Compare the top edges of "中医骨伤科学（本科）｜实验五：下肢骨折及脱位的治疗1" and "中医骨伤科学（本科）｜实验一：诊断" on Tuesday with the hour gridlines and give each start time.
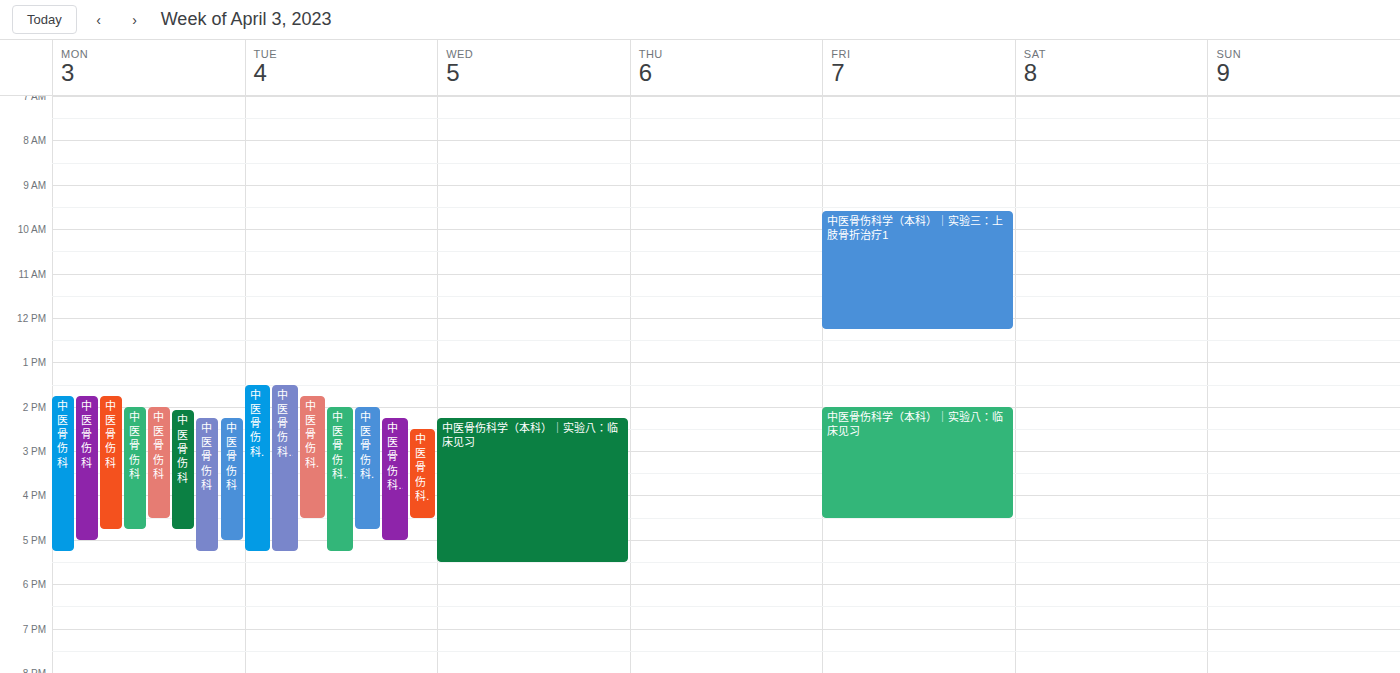
"中医骨伤科学（本科）｜实验五：下肢骨折及脱位的治疗1": 1:30 PM, halfway between the 1 PM and 2 PM lines. "中医骨伤科学（本科）｜实验一：诊断": 2:00 PM, exactly on the 2 PM line.